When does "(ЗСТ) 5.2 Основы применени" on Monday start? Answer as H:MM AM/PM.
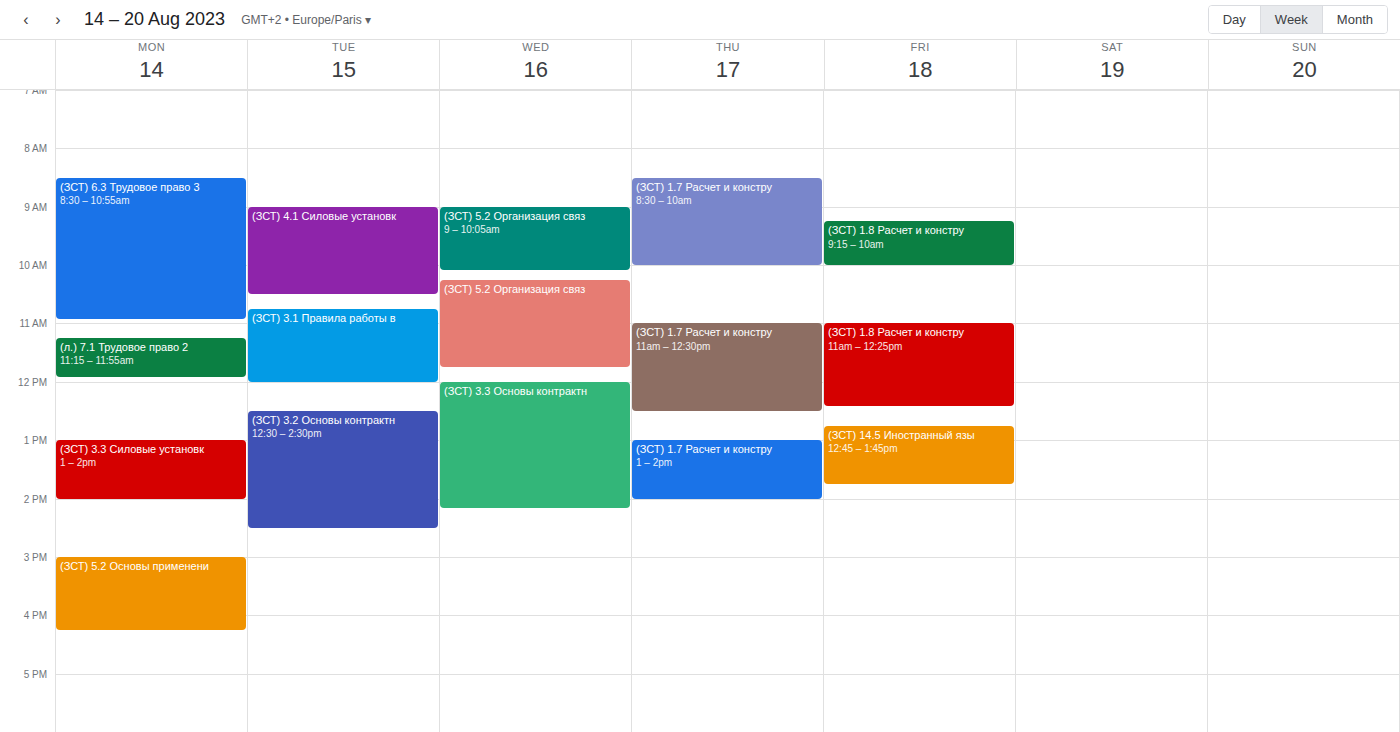
3:00 PM